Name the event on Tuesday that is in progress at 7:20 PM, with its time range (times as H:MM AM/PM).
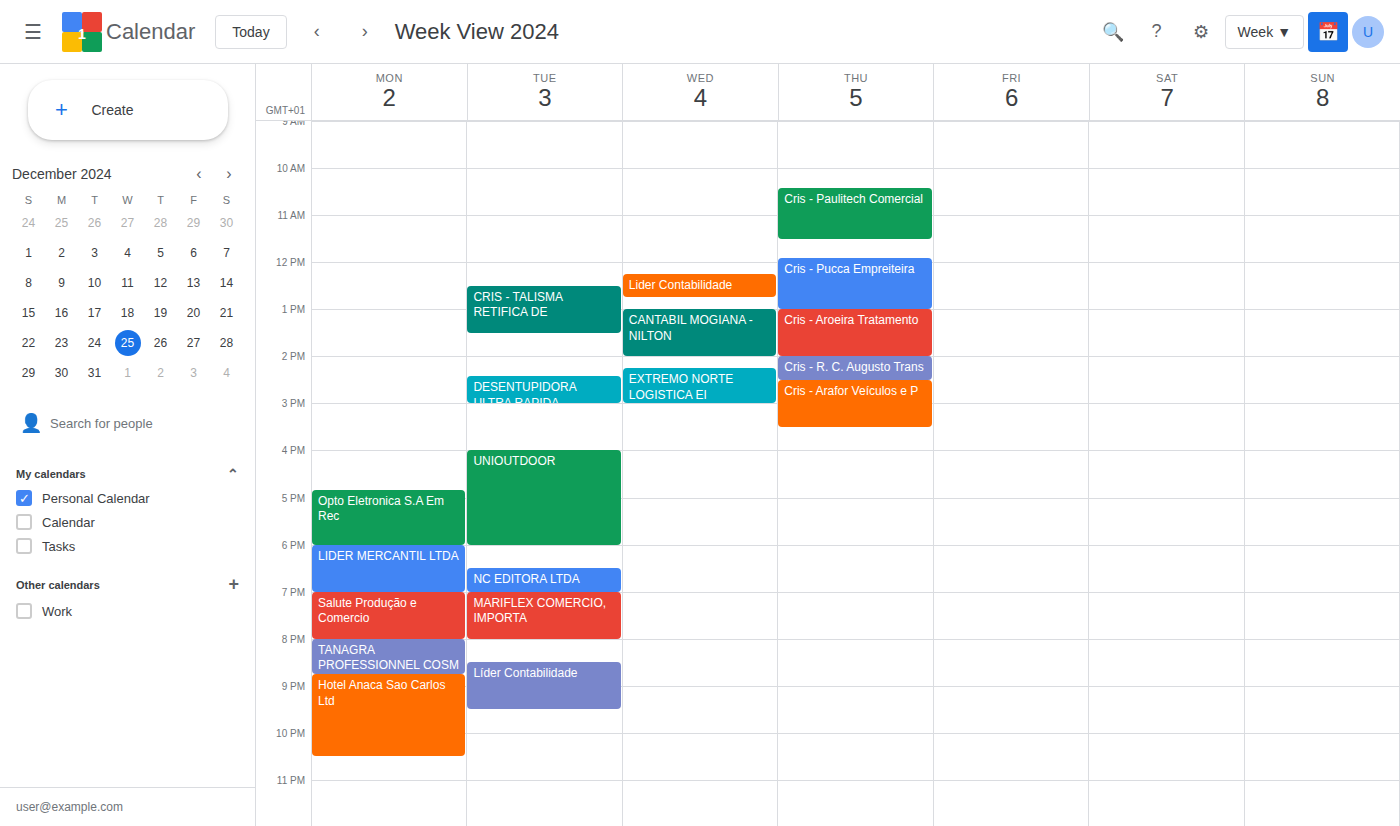
"MARIFLEX COMERCIO, IMPORTA", 7:00 PM to 8:00 PM